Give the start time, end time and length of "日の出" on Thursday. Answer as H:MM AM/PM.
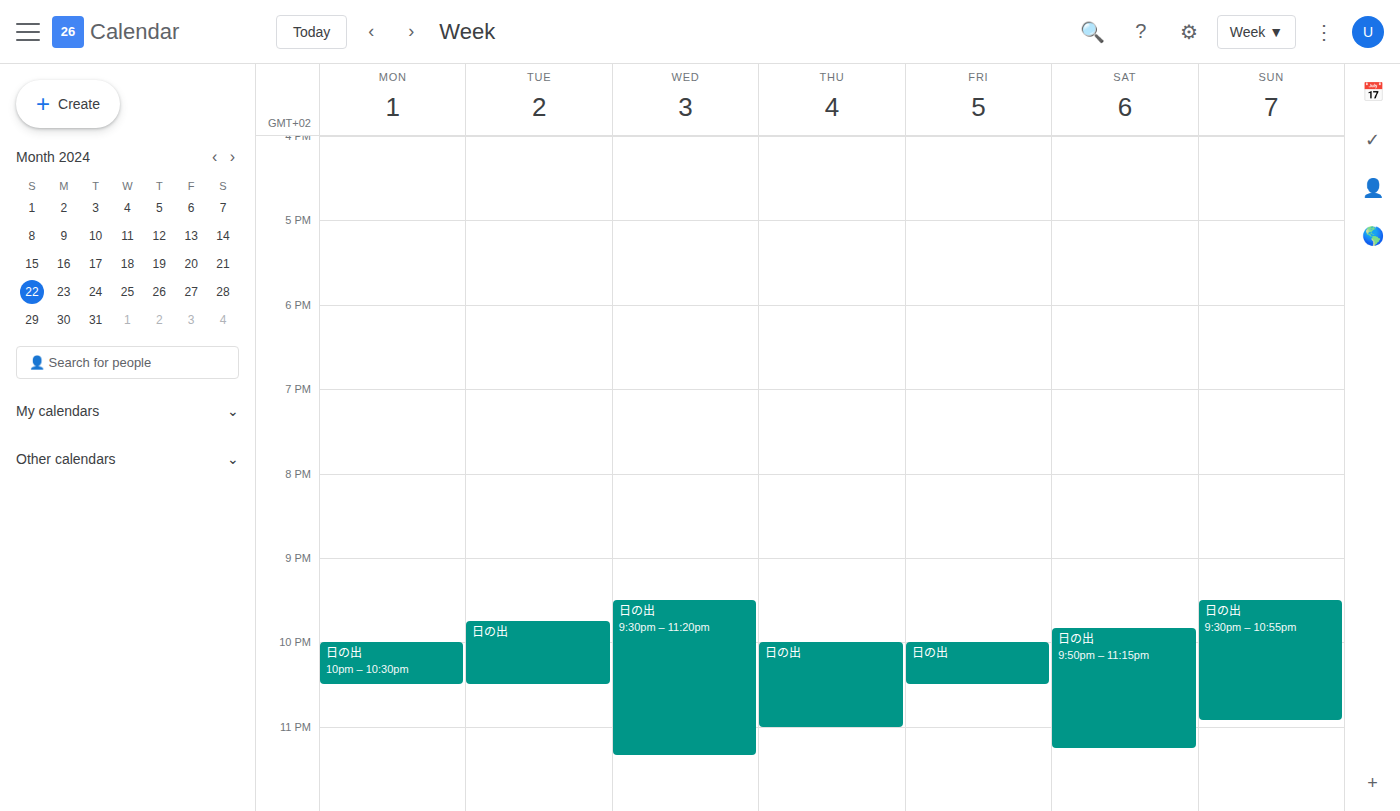
10:00 PM to 11:00 PM, 1 hour